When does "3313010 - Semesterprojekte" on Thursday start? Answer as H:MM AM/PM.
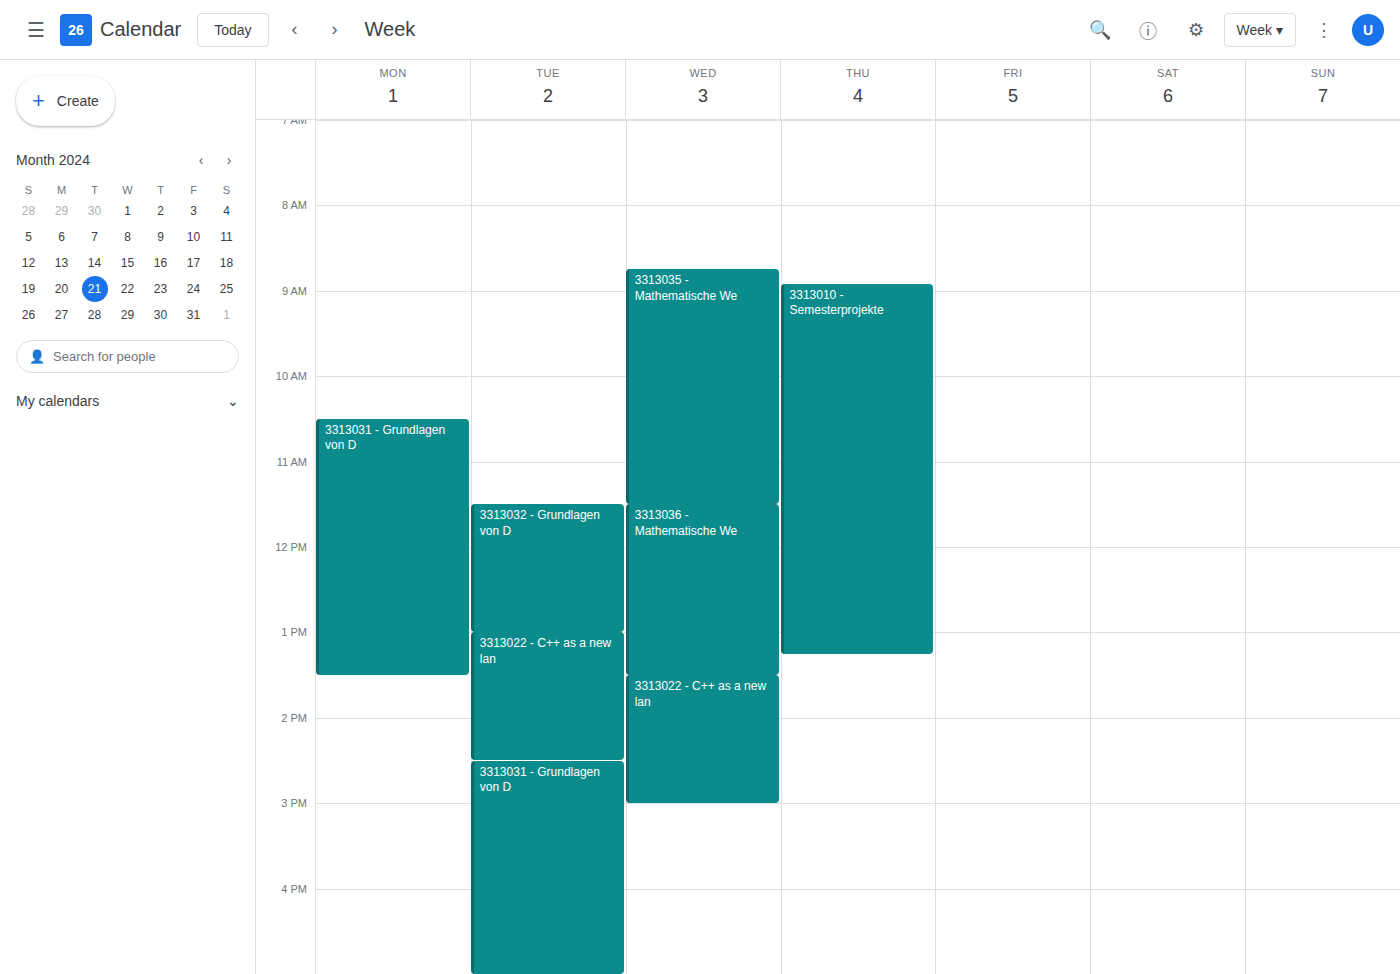
8:55 AM